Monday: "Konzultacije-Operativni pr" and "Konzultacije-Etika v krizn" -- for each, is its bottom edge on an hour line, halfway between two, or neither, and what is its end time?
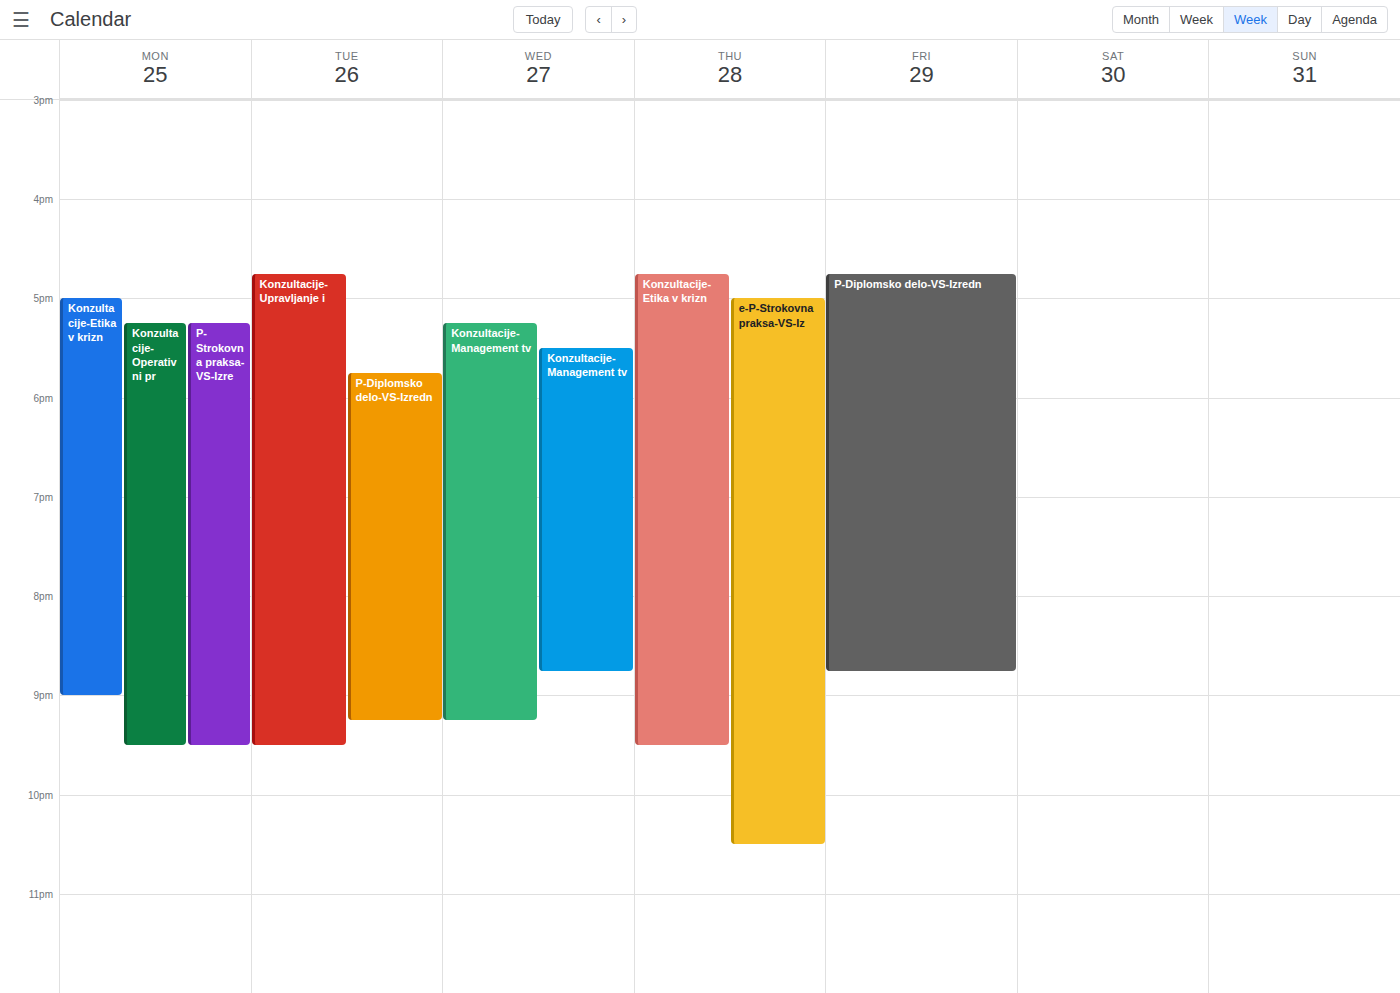
"Konzultacije-Operativni pr": 9:30 PM, halfway between the 9 PM and 10 PM lines. "Konzultacije-Etika v krizn": 9:00 PM, exactly on the 9 PM line.